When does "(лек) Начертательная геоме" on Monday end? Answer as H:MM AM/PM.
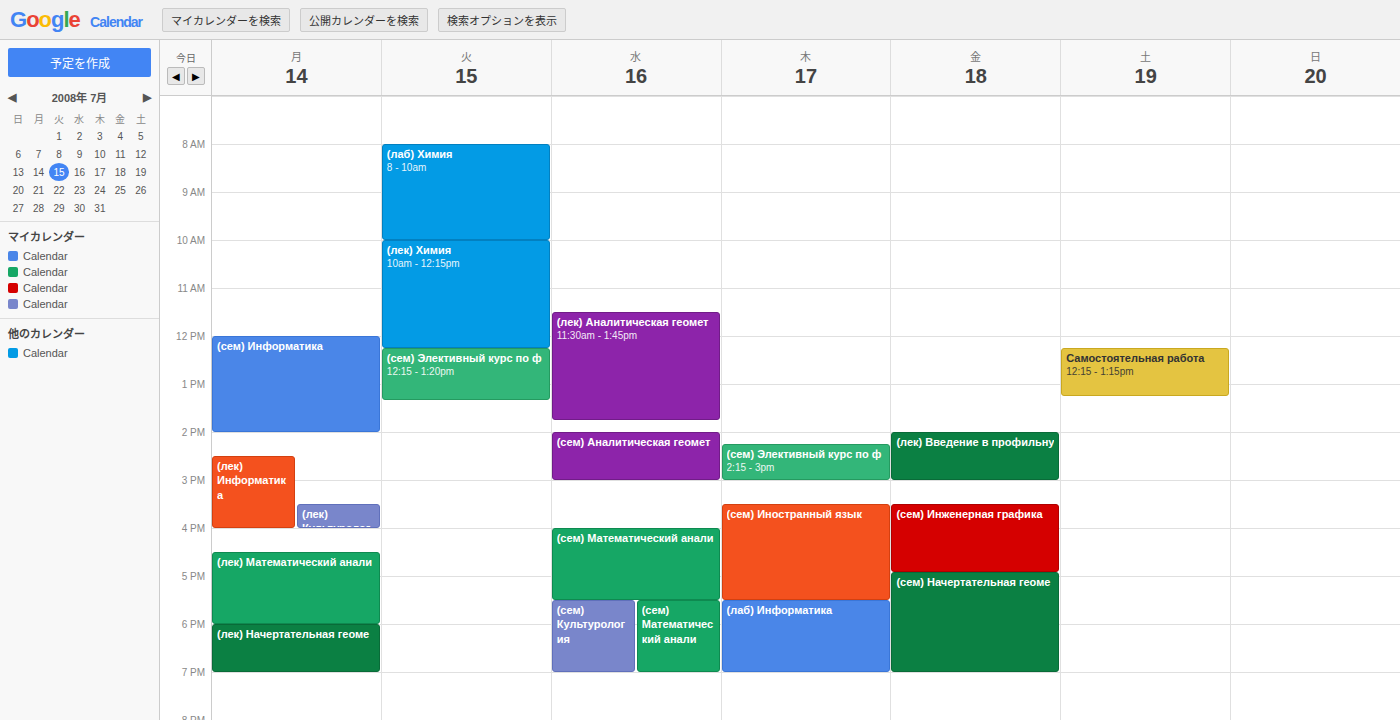
7:00 PM